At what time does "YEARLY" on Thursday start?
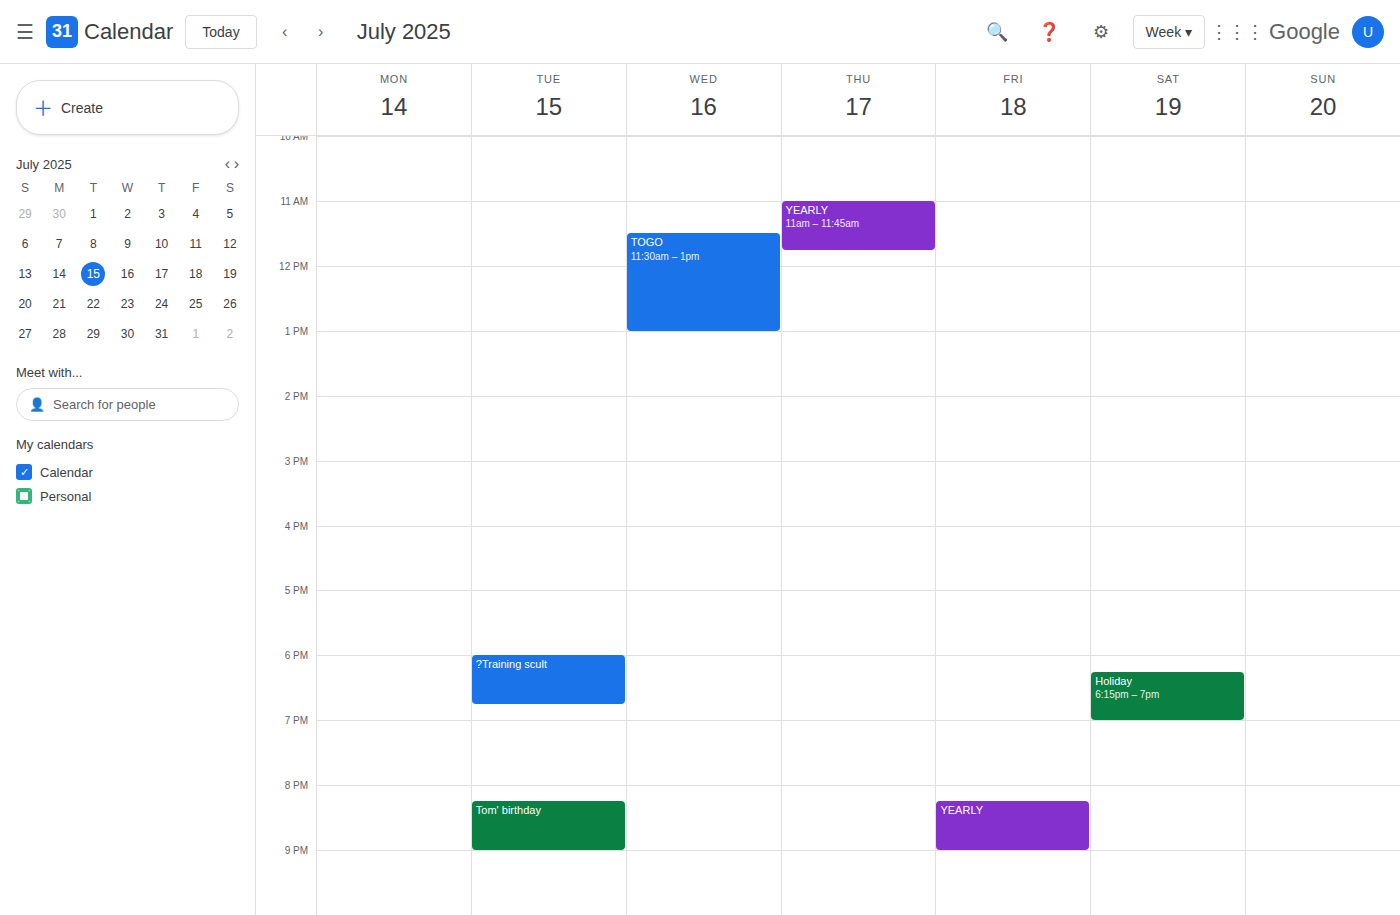
11:00 AM